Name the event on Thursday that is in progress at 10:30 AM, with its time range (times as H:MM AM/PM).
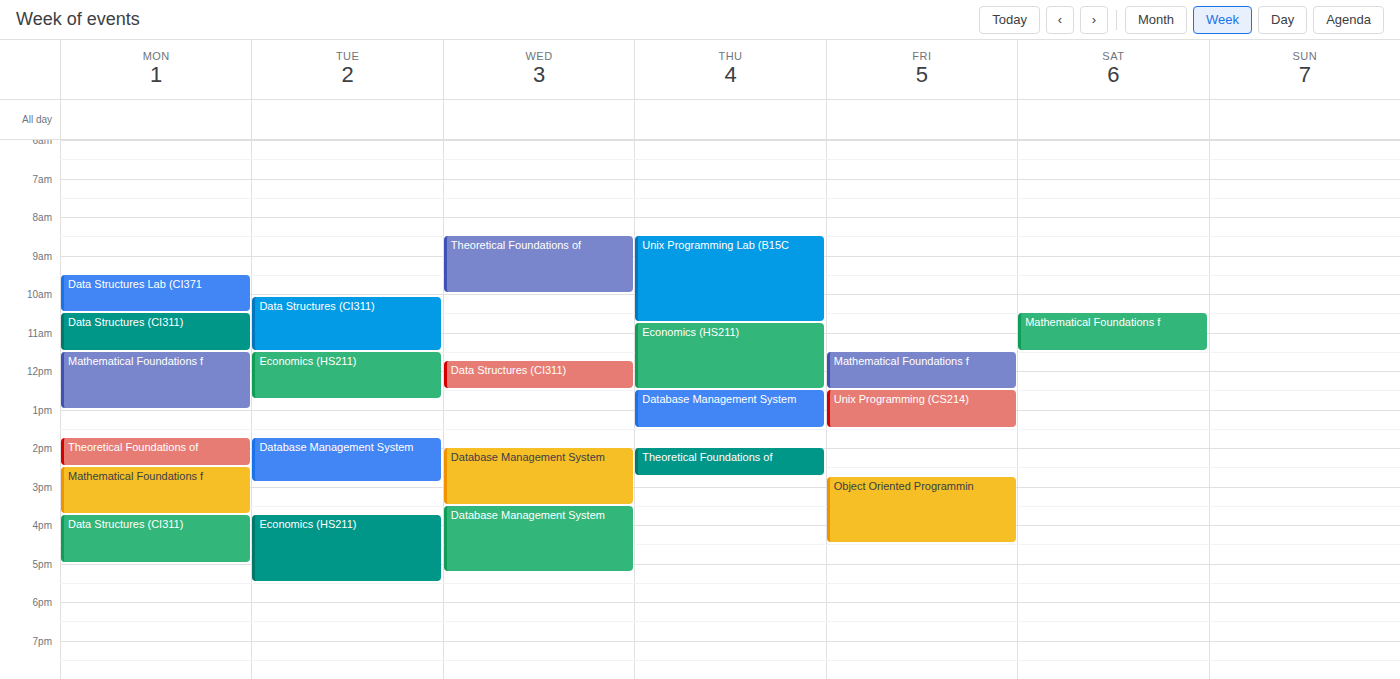
"Unix Programming Lab (B15C", 8:30 AM to 10:45 AM